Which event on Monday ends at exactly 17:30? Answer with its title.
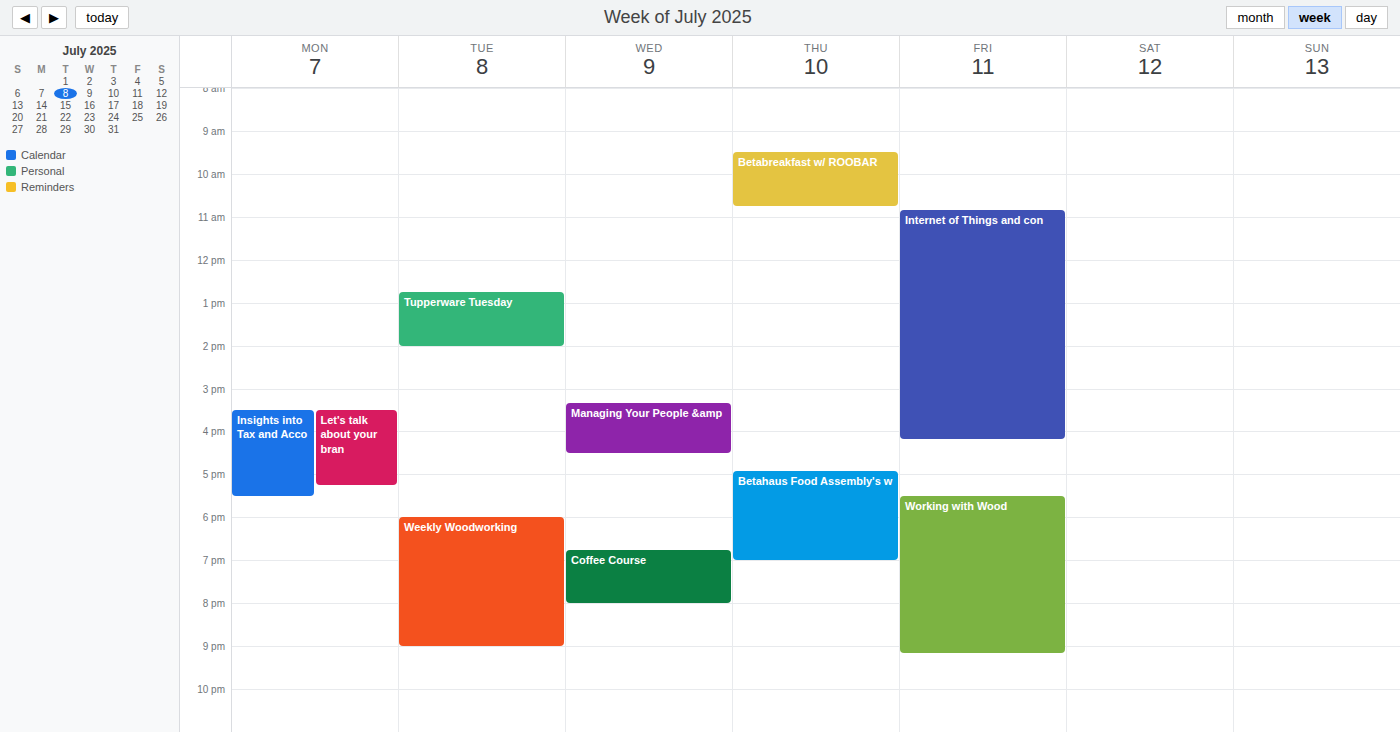
"Insights into Tax and Acco"